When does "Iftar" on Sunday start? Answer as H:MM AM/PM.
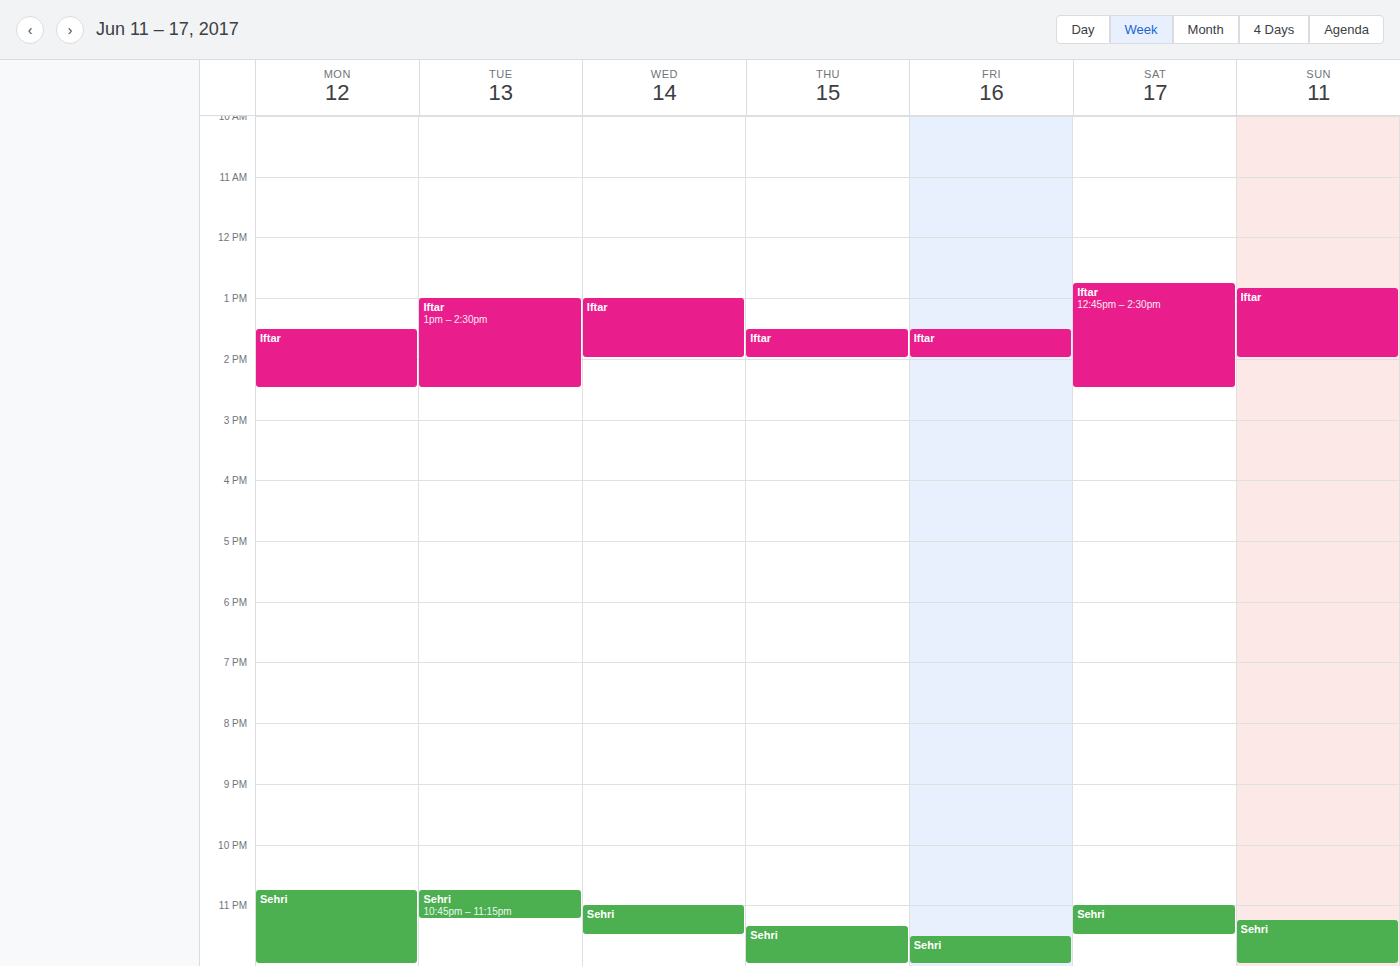
12:50 PM